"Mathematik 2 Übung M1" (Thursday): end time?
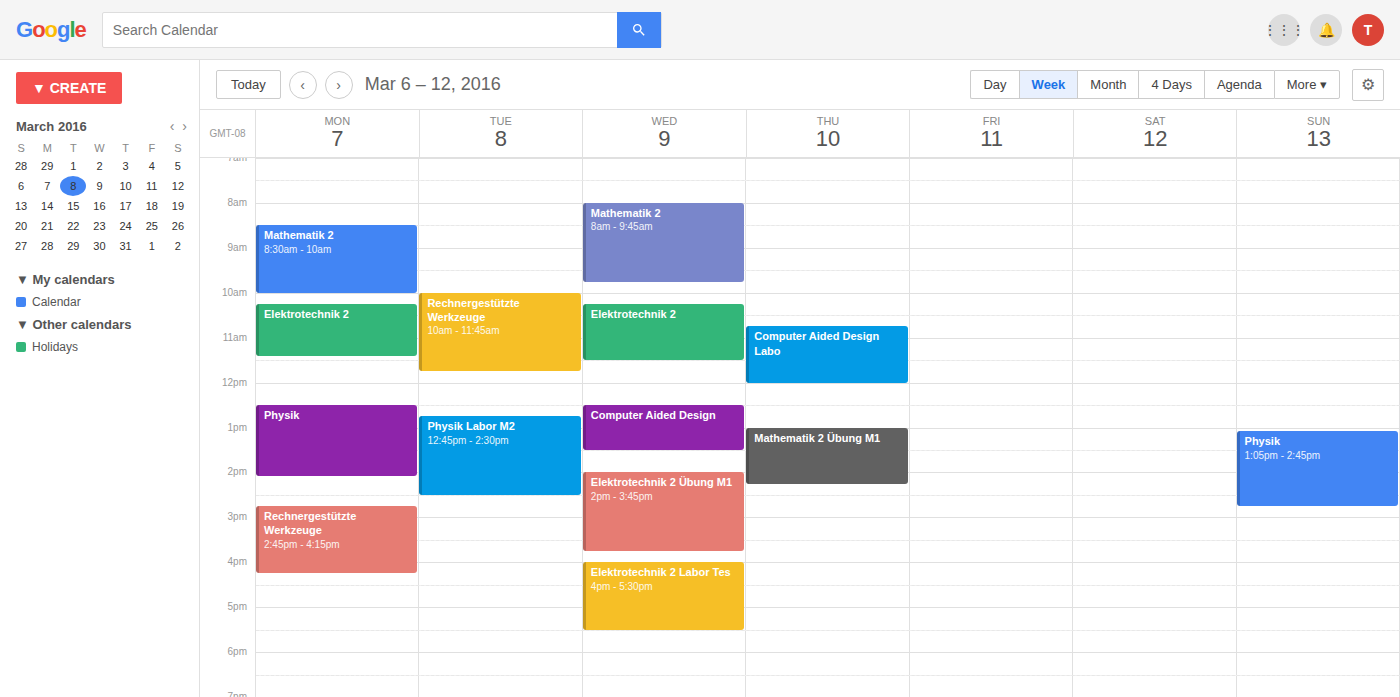
2:15 PM